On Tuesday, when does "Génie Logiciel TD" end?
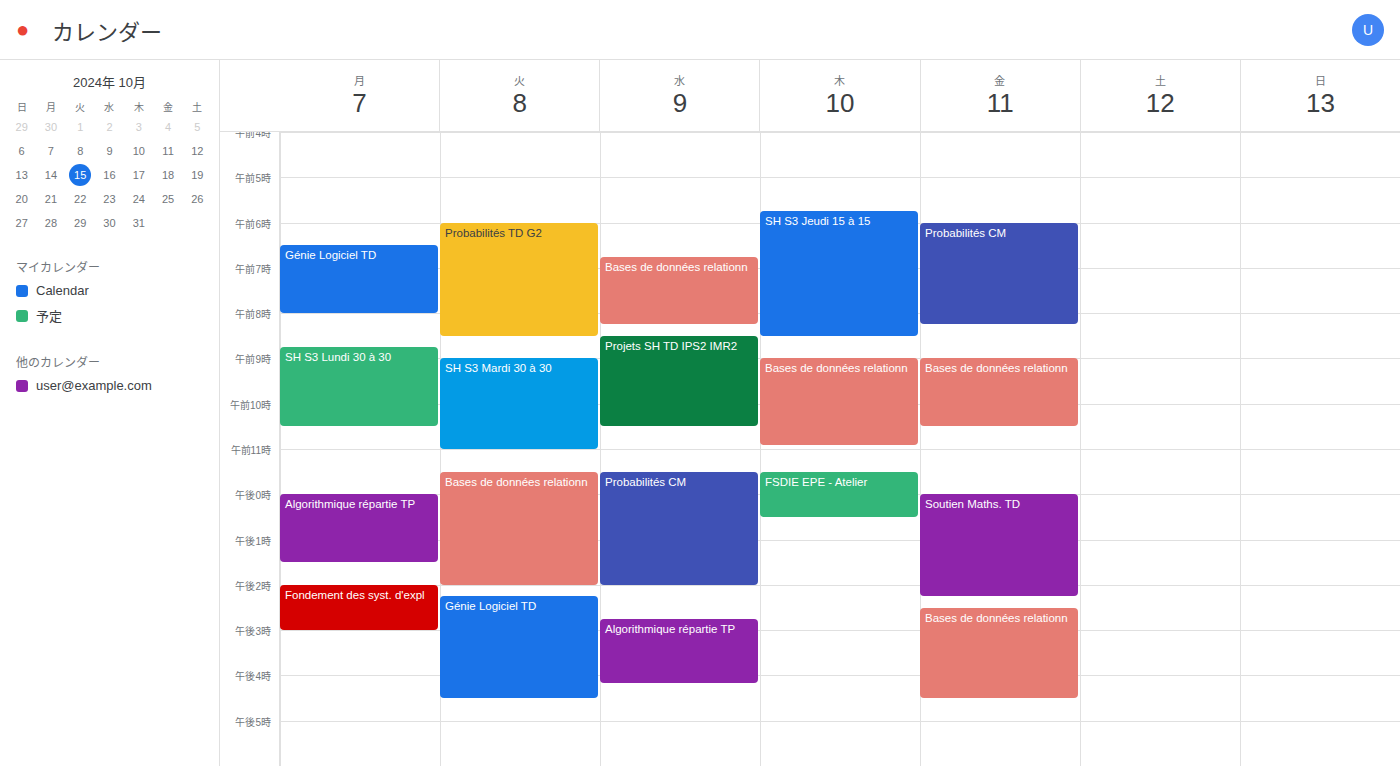
4:30 PM